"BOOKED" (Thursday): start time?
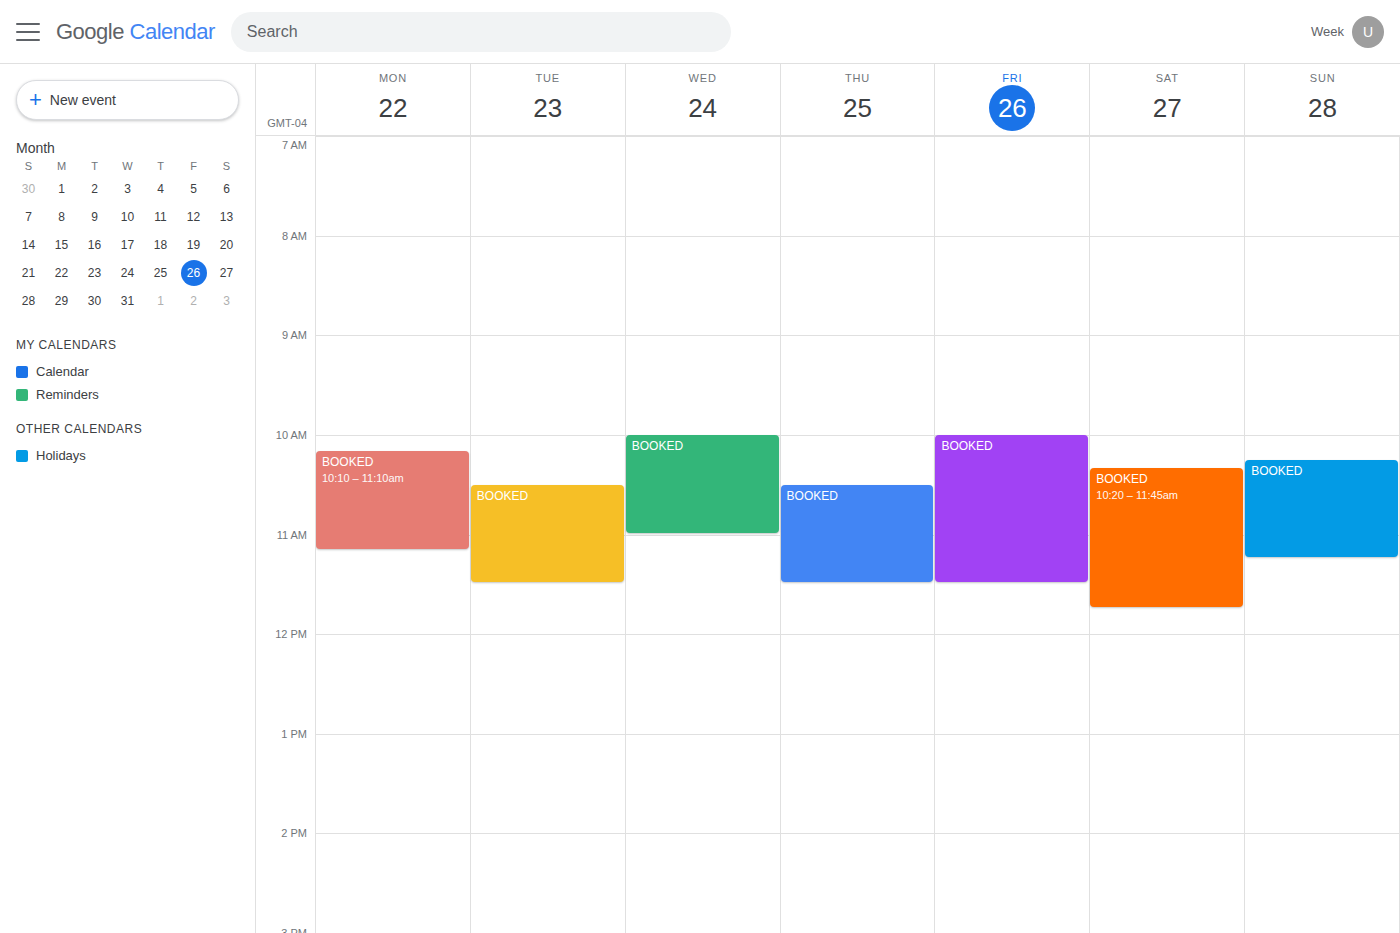
10:30 AM